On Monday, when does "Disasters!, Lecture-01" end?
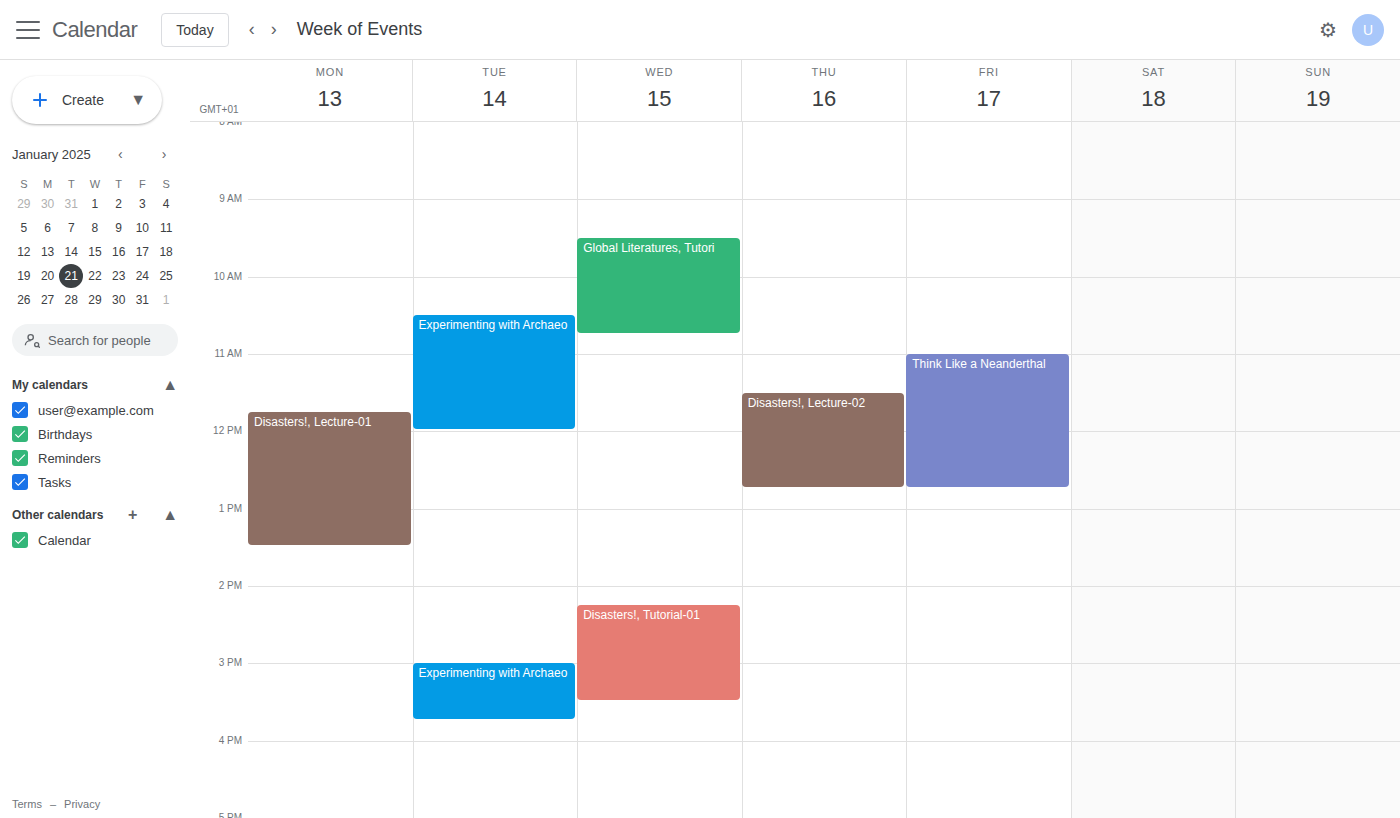
1:30 PM